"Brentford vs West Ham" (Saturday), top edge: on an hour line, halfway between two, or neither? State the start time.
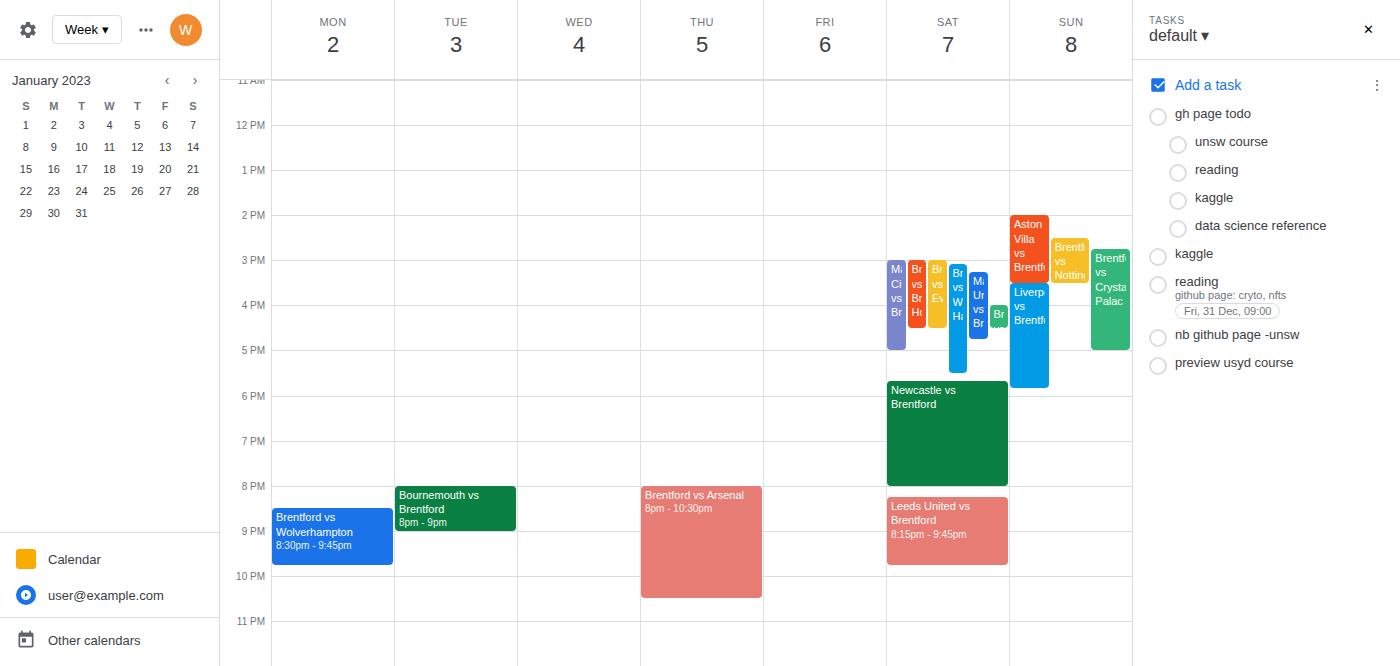
3:05 PM -- neither: 5 minutes below the 3 PM line and 55 minutes above the 4 PM line.